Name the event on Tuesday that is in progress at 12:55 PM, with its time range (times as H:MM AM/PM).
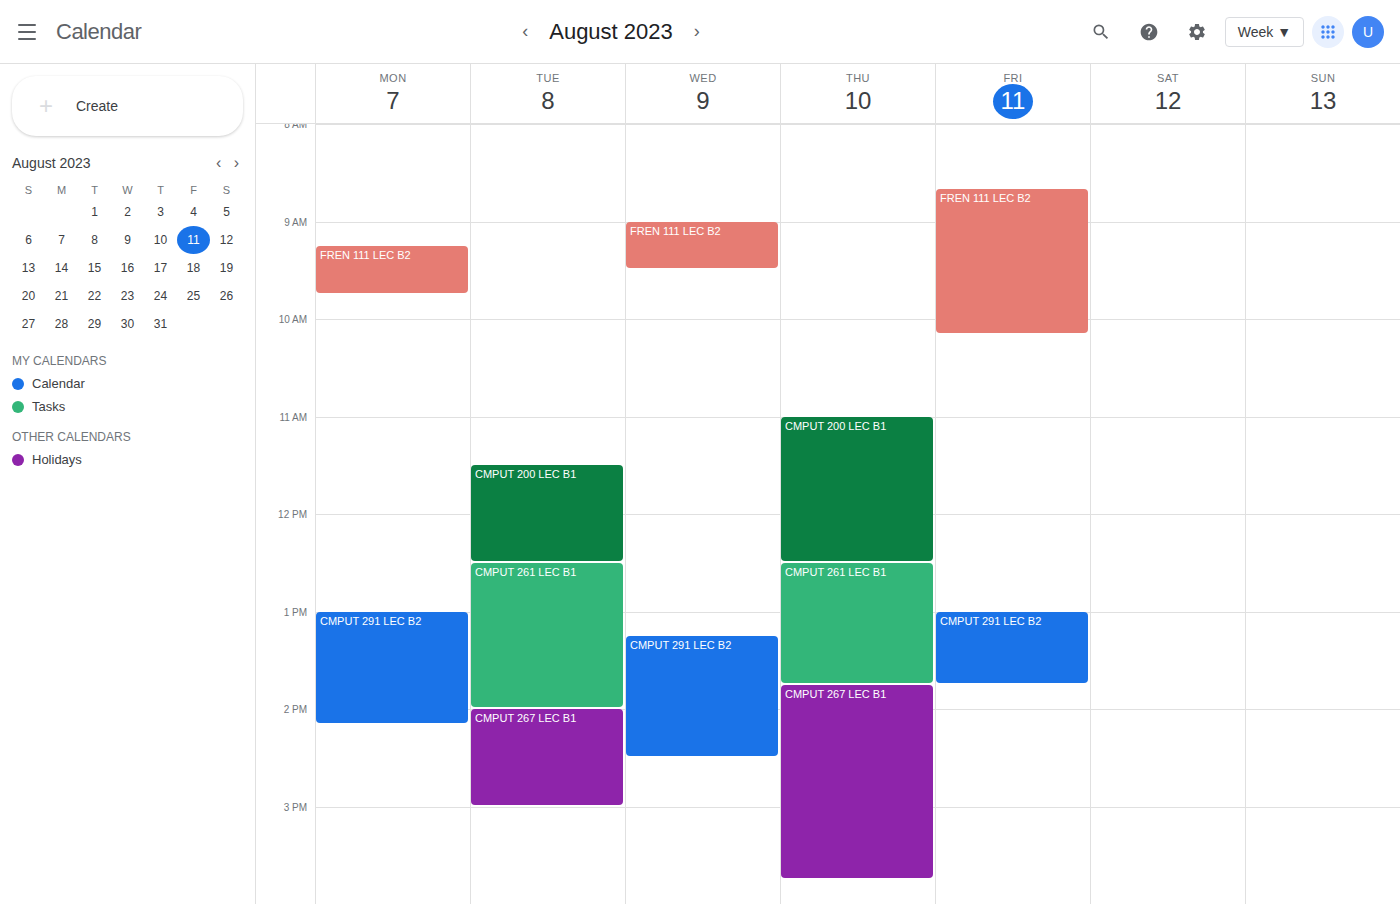
"CMPUT 261 LEC B1", 12:30 PM to 2:00 PM